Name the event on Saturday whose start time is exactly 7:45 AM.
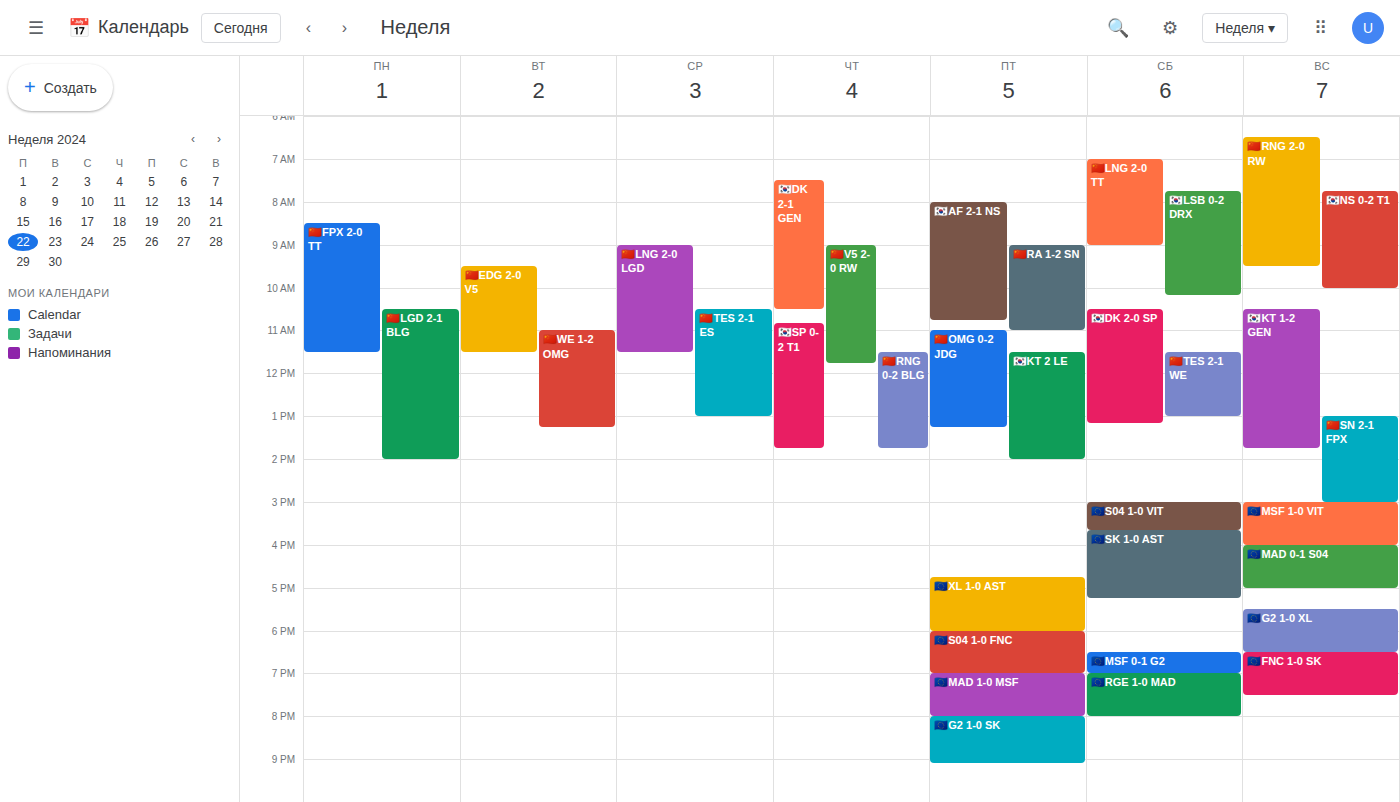
"🇰🇷LSB 0-2 DRX"